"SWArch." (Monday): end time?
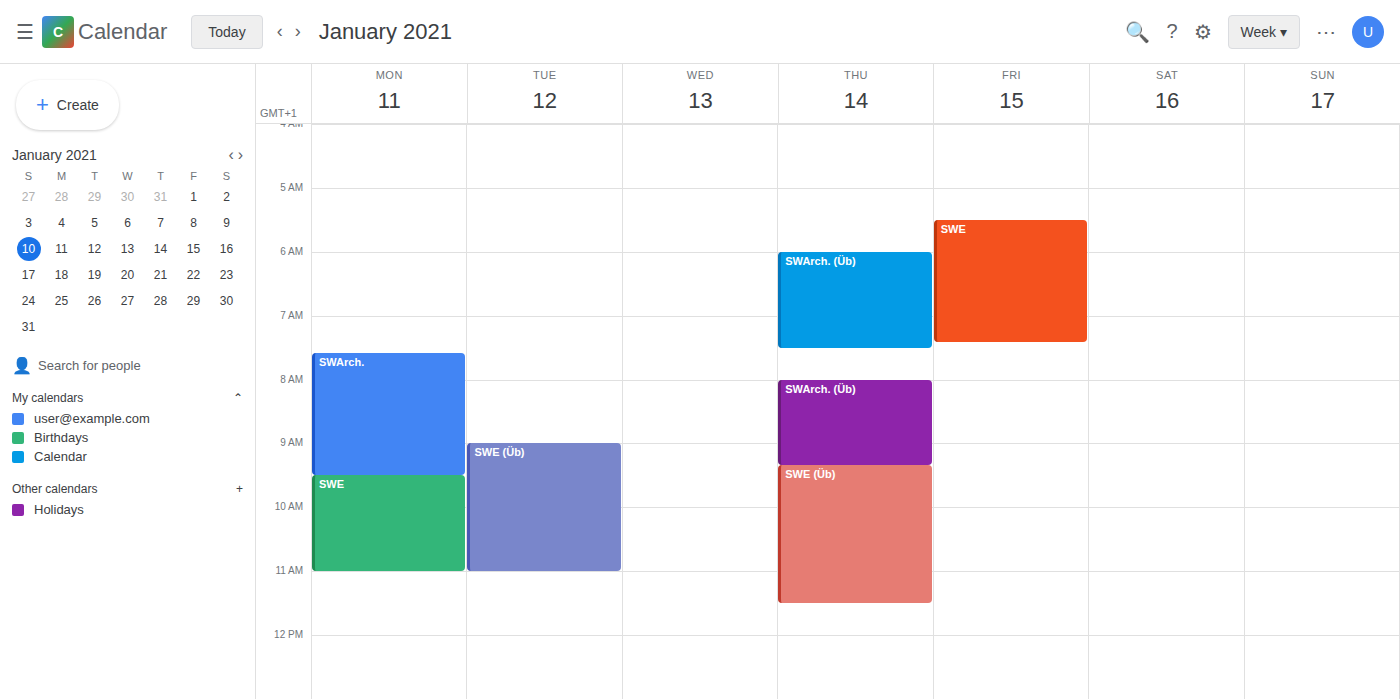
9:30 AM